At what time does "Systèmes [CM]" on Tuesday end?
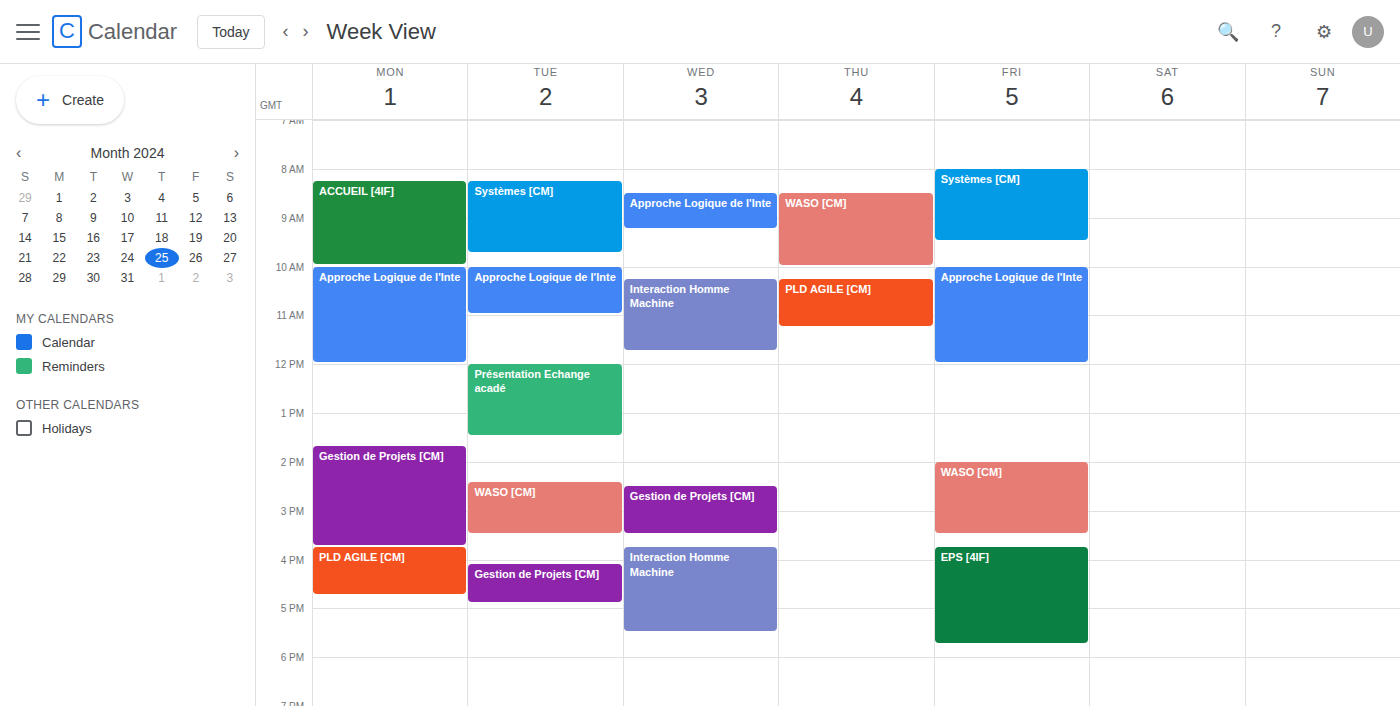
9:45 AM